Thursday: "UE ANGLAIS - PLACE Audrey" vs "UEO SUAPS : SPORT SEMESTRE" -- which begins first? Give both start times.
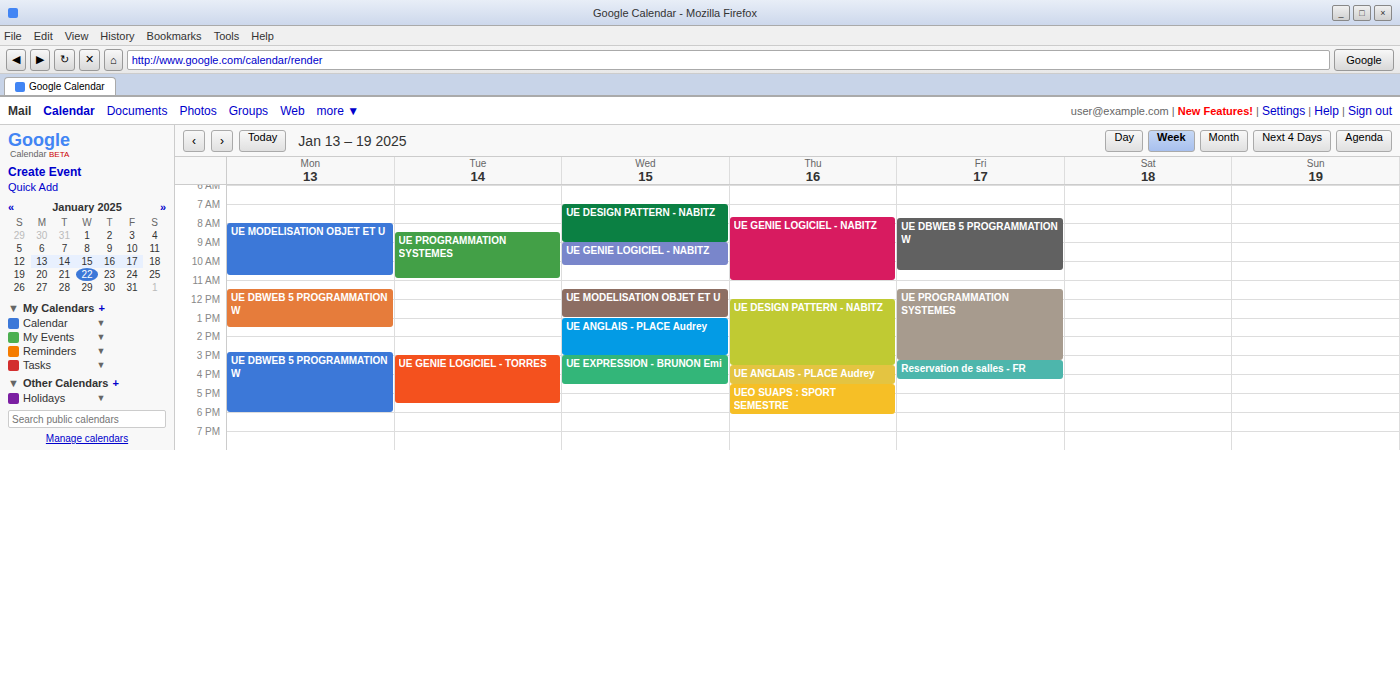
"UE ANGLAIS - PLACE Audrey" 3:30 PM; "UEO SUAPS : SPORT SEMESTRE" 4:30 PM.